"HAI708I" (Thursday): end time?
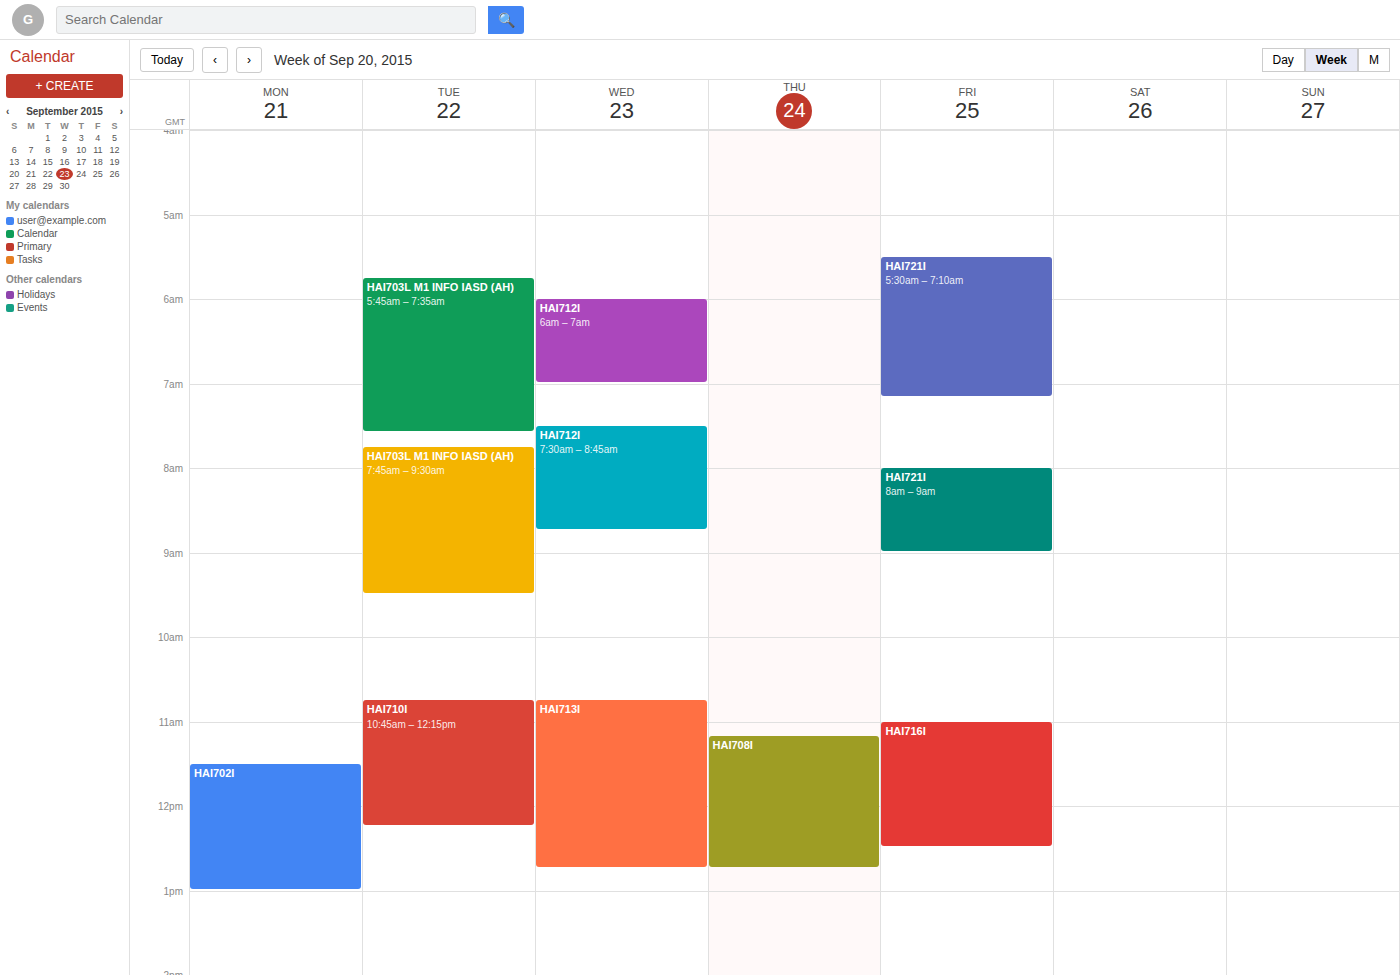
12:45